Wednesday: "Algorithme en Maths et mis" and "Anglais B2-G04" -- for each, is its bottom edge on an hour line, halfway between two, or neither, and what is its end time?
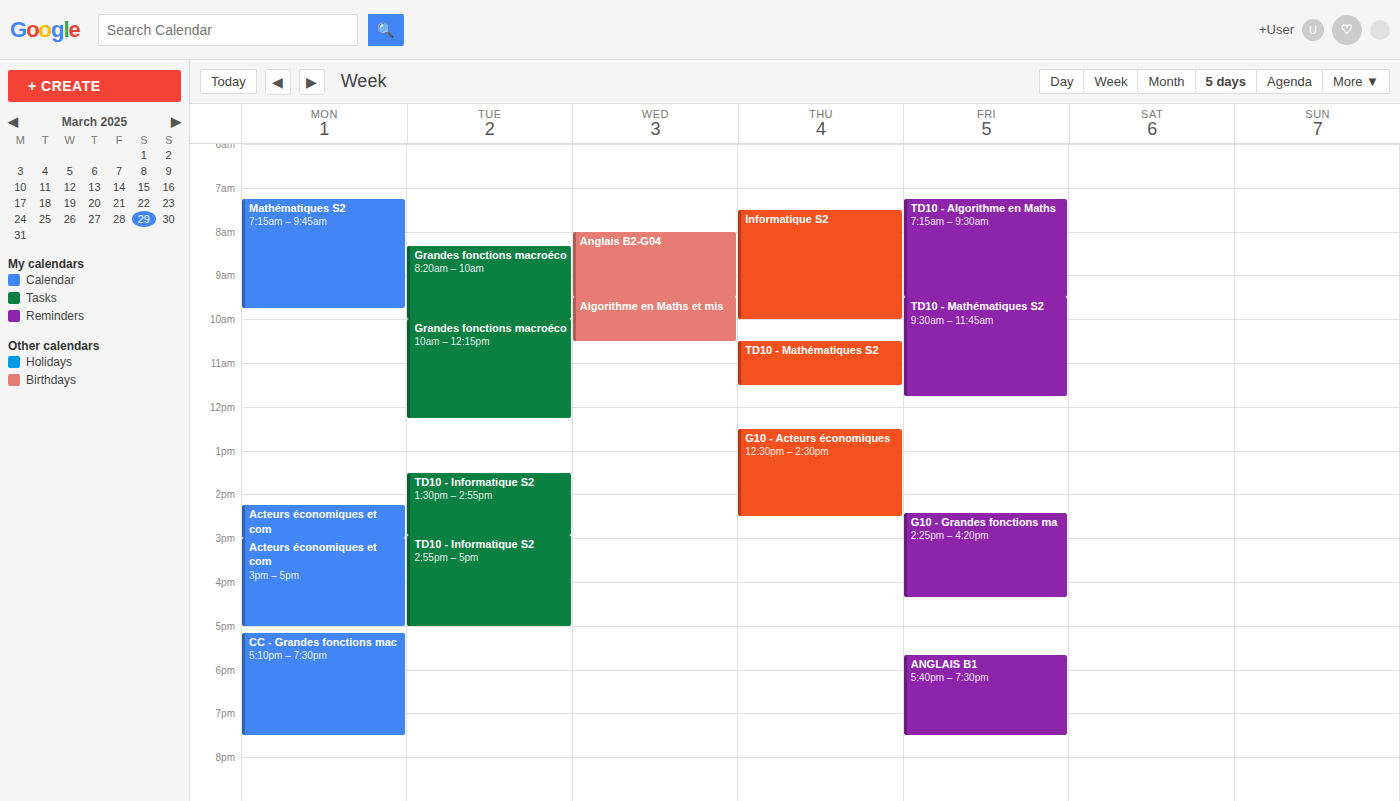
"Algorithme en Maths et mis": 10:30 AM, halfway between the 10 AM and 11 AM lines. "Anglais B2-G04": 9:30 AM, halfway between the 9 AM and 10 AM lines.